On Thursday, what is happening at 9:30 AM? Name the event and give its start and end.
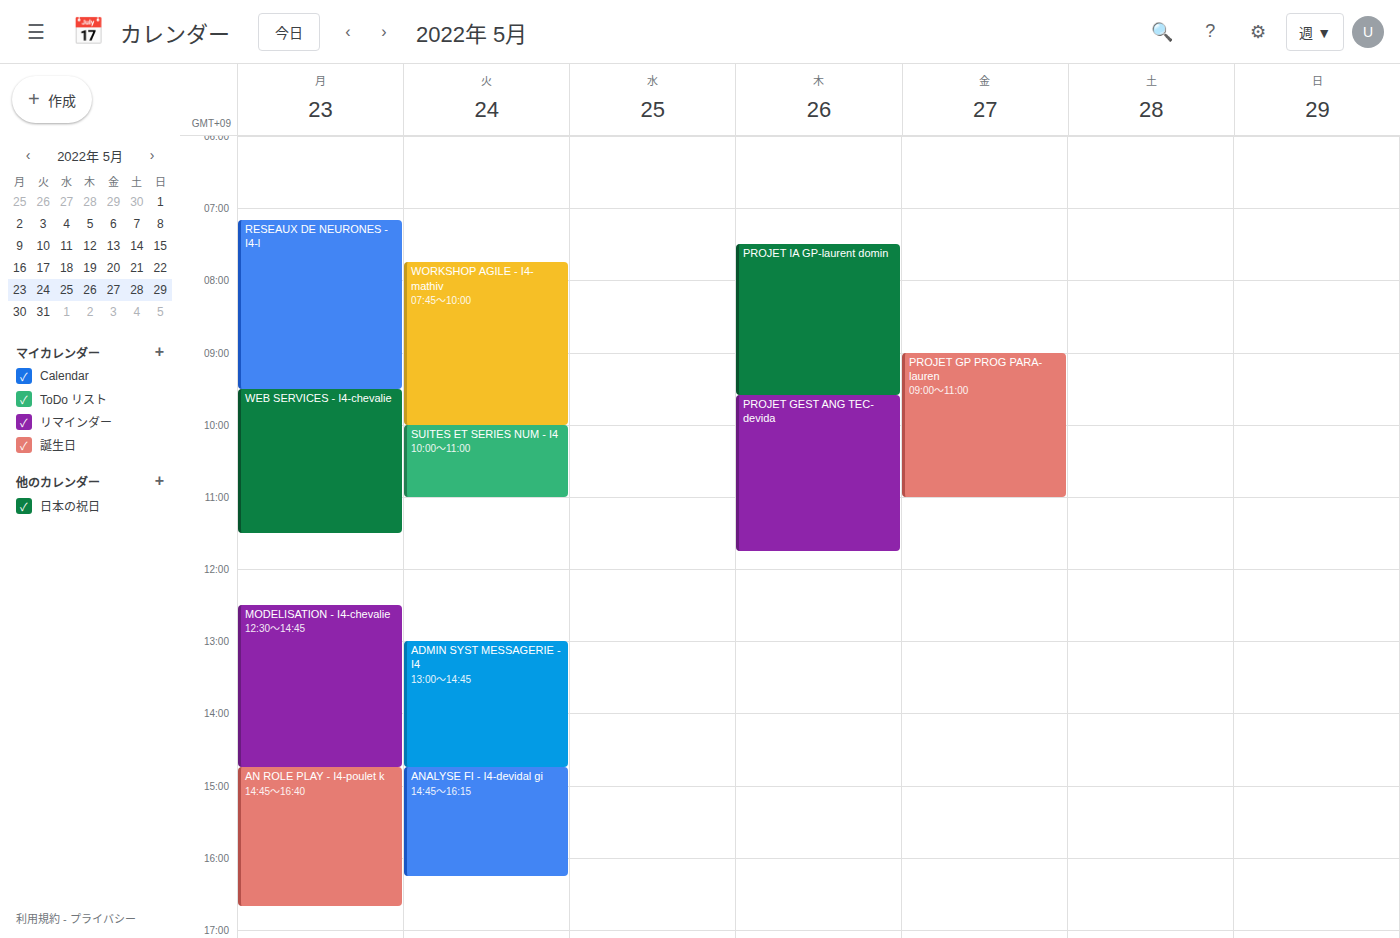
"PROJET IA GP-laurent domin", 7:30 AM to 9:35 AM